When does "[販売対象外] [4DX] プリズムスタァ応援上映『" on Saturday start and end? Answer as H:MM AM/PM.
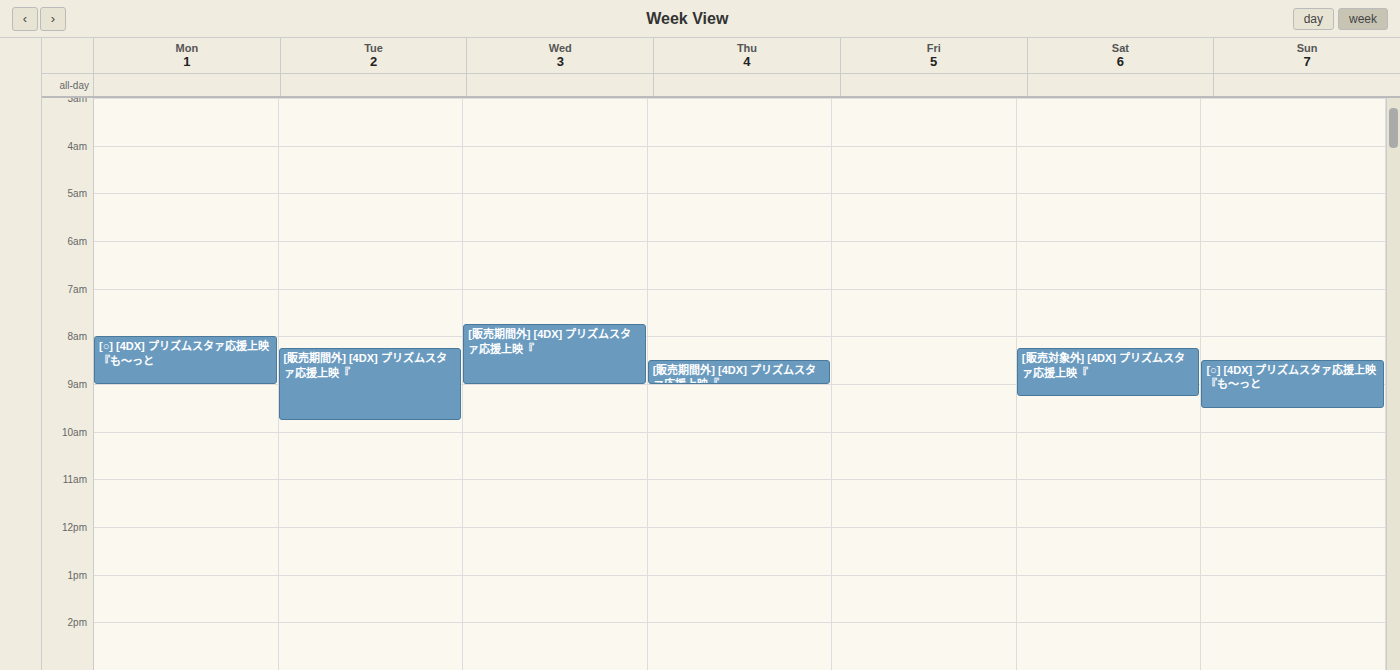
8:15 AM to 9:15 AM